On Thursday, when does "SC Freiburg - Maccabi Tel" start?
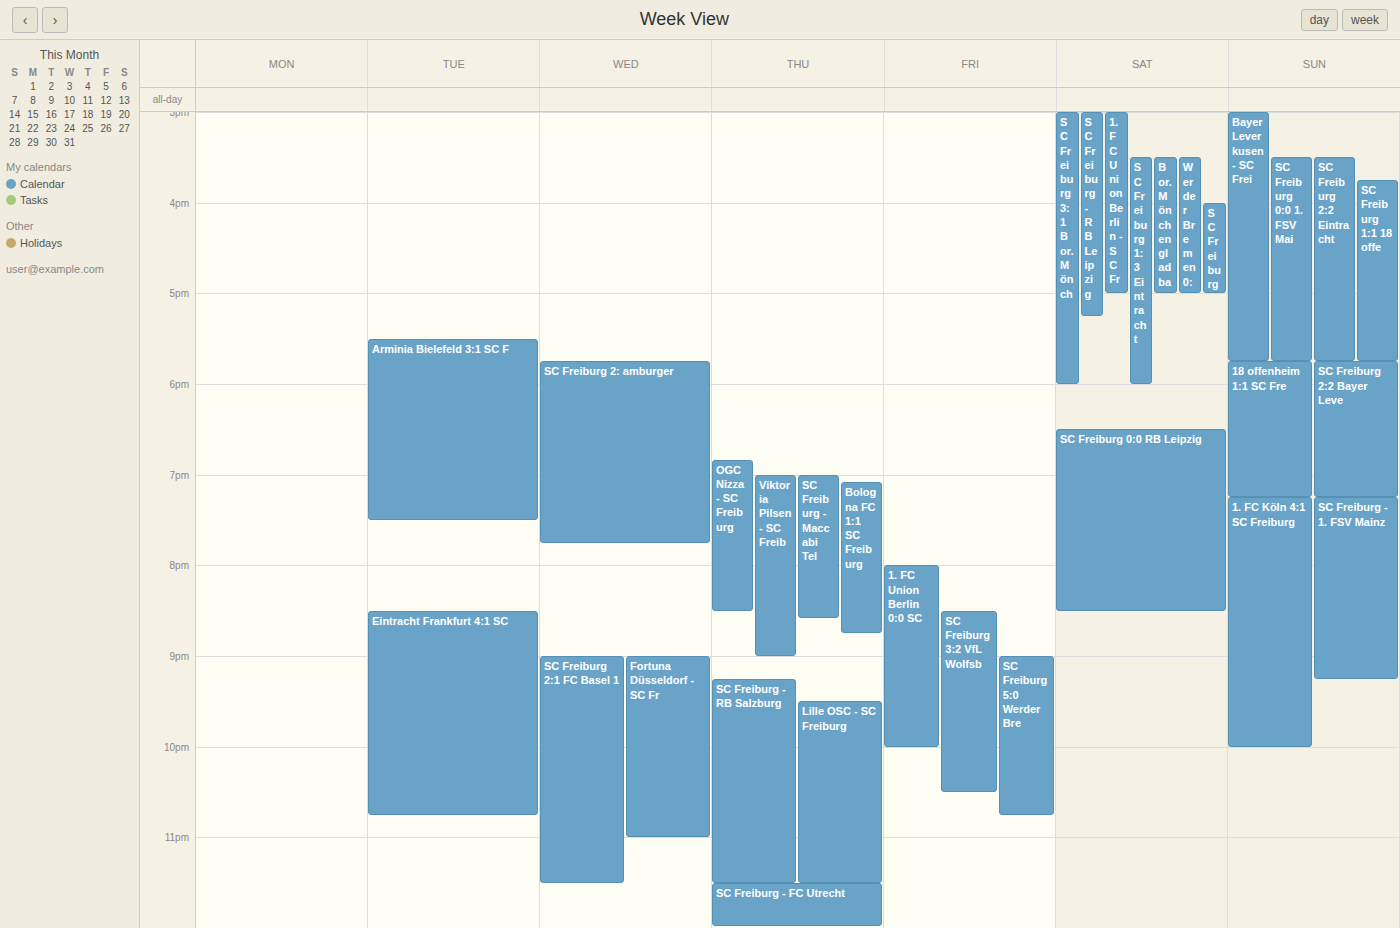
7:00 PM